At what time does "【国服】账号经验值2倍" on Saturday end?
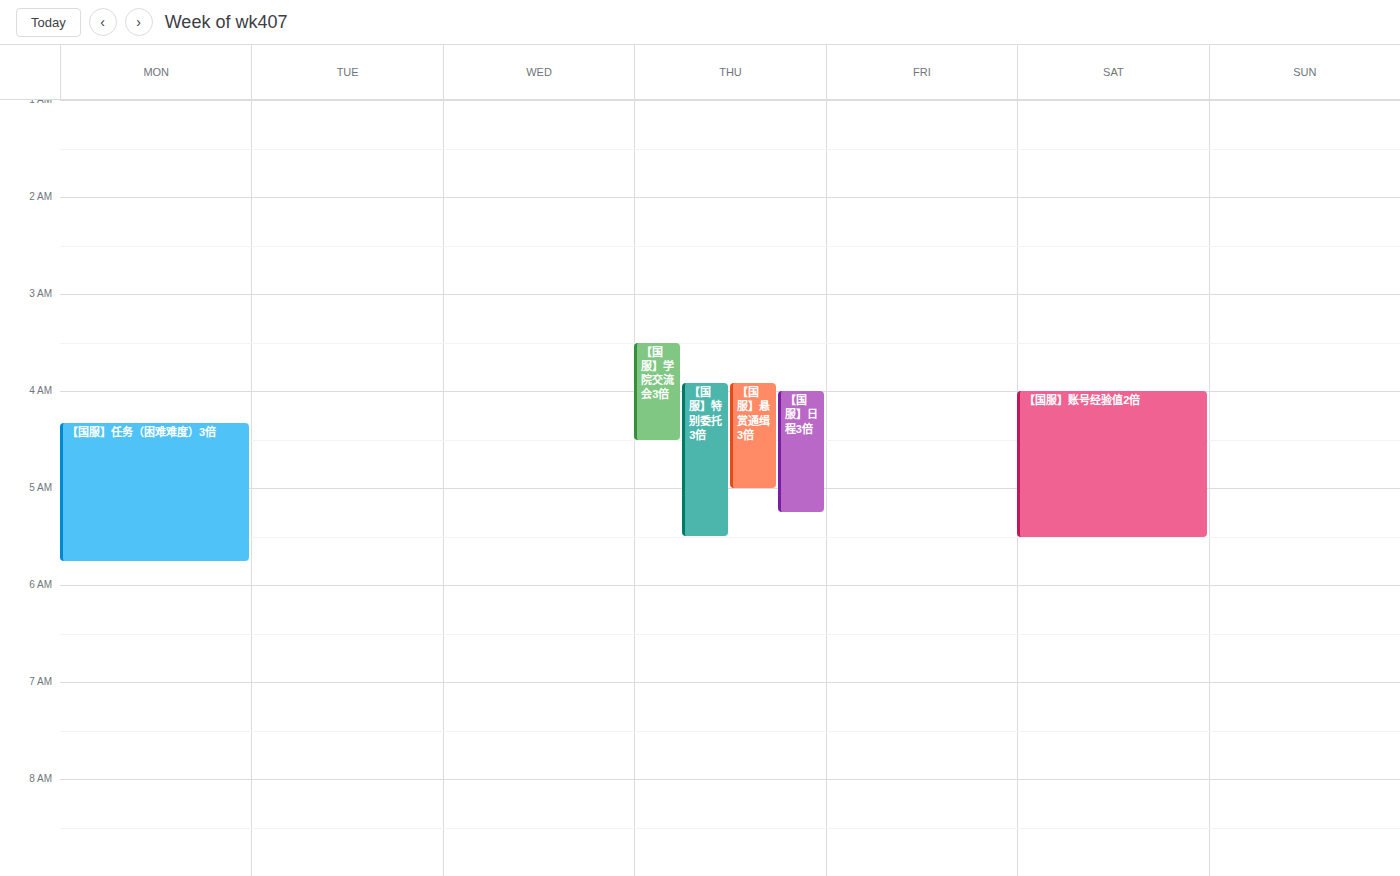
5:30 AM